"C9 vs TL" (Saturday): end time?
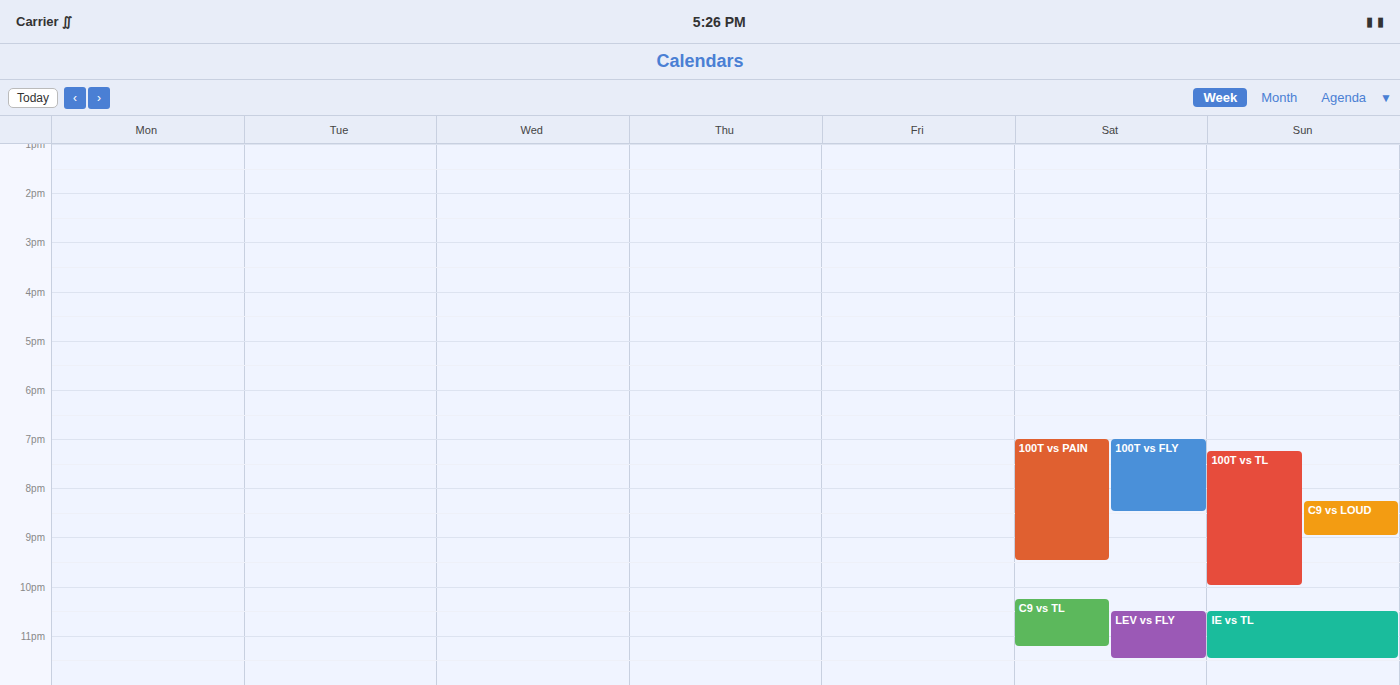
23:15